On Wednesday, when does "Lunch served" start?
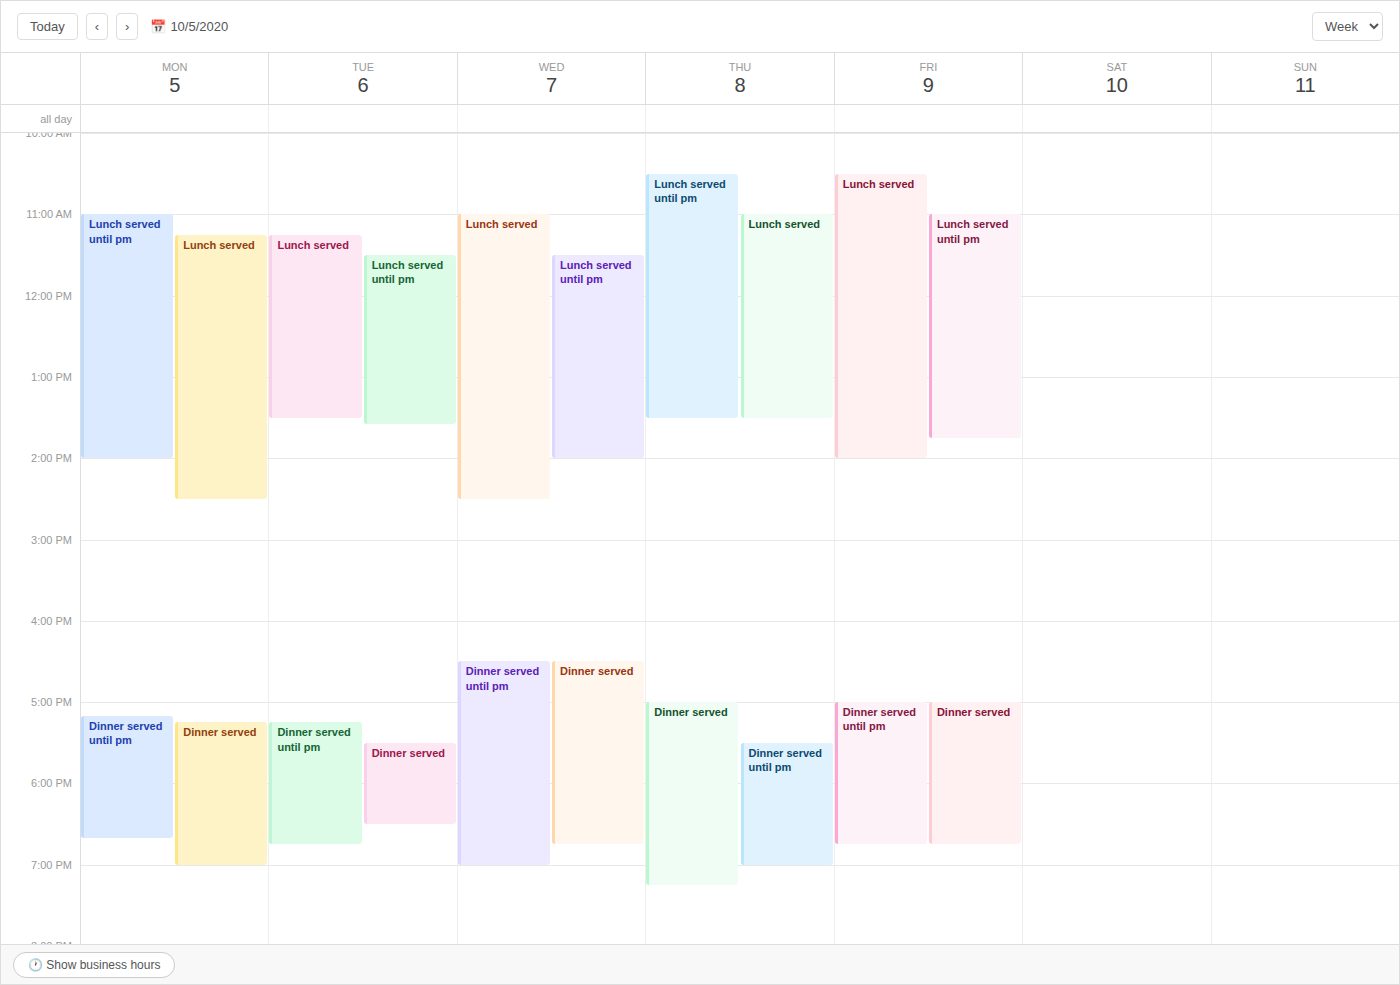
11:00 AM